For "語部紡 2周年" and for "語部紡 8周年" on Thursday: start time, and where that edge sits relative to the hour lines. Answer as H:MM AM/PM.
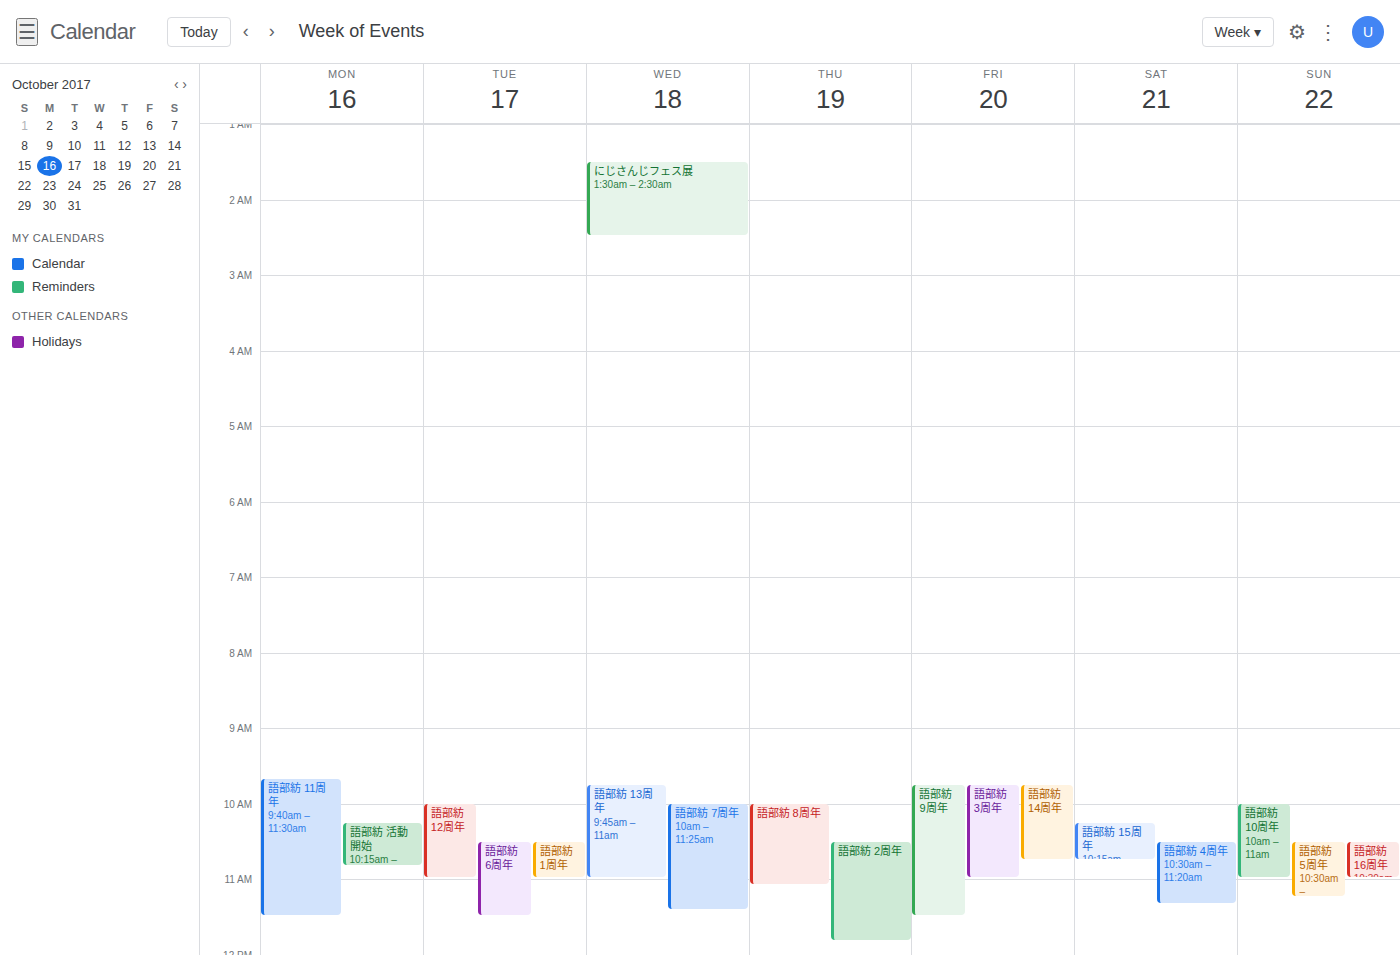
"語部紡 2周年": 10:30 AM, halfway between the 10 AM and 11 AM lines. "語部紡 8周年": 10:00 AM, exactly on the 10 AM line.